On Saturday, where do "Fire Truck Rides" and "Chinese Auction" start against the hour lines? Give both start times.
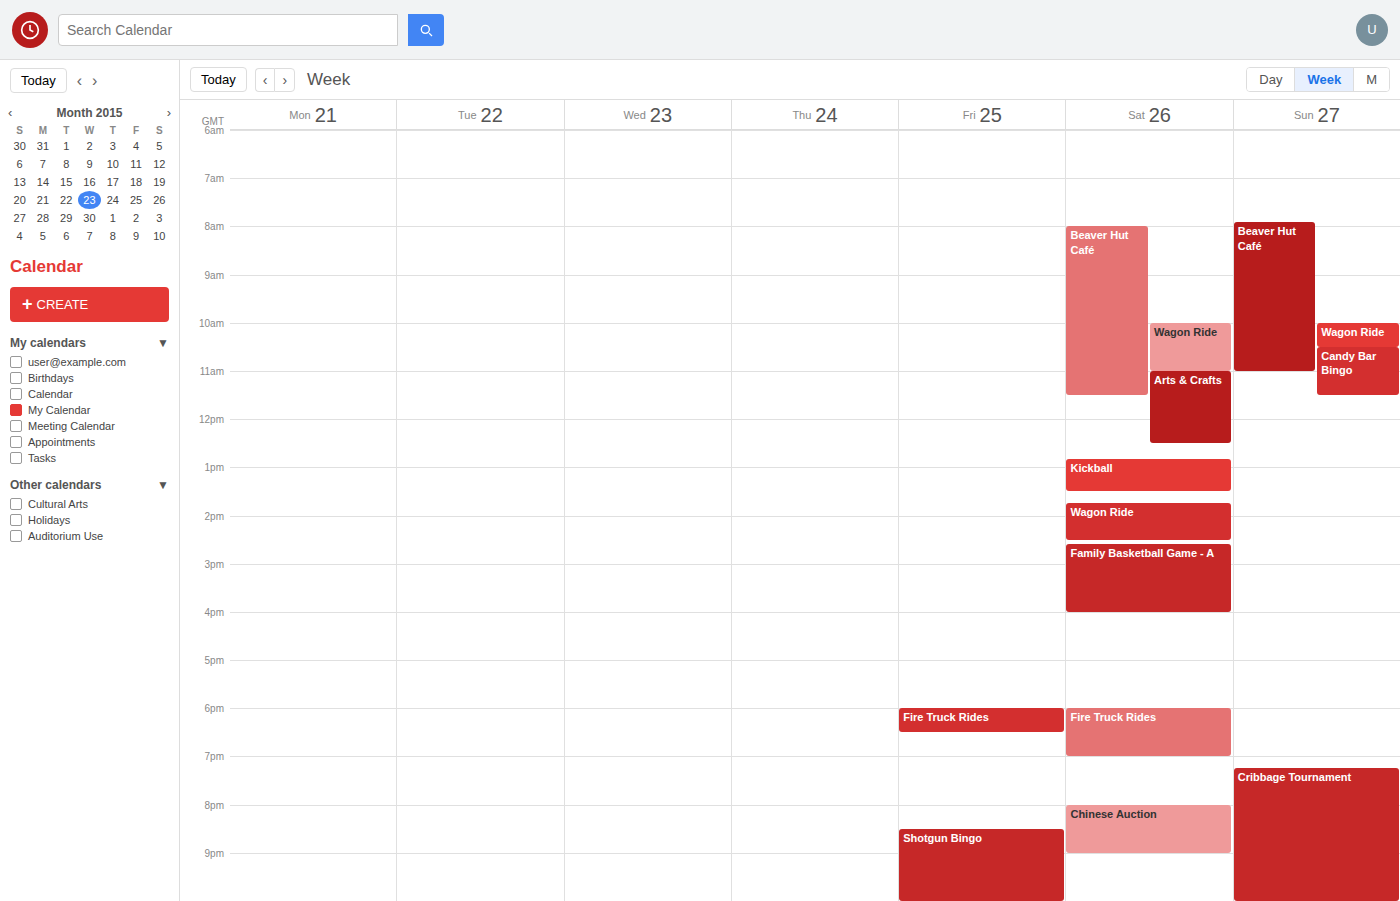
"Fire Truck Rides": 6:00 PM, exactly on the 6 PM line. "Chinese Auction": 8:00 PM, exactly on the 8 PM line.